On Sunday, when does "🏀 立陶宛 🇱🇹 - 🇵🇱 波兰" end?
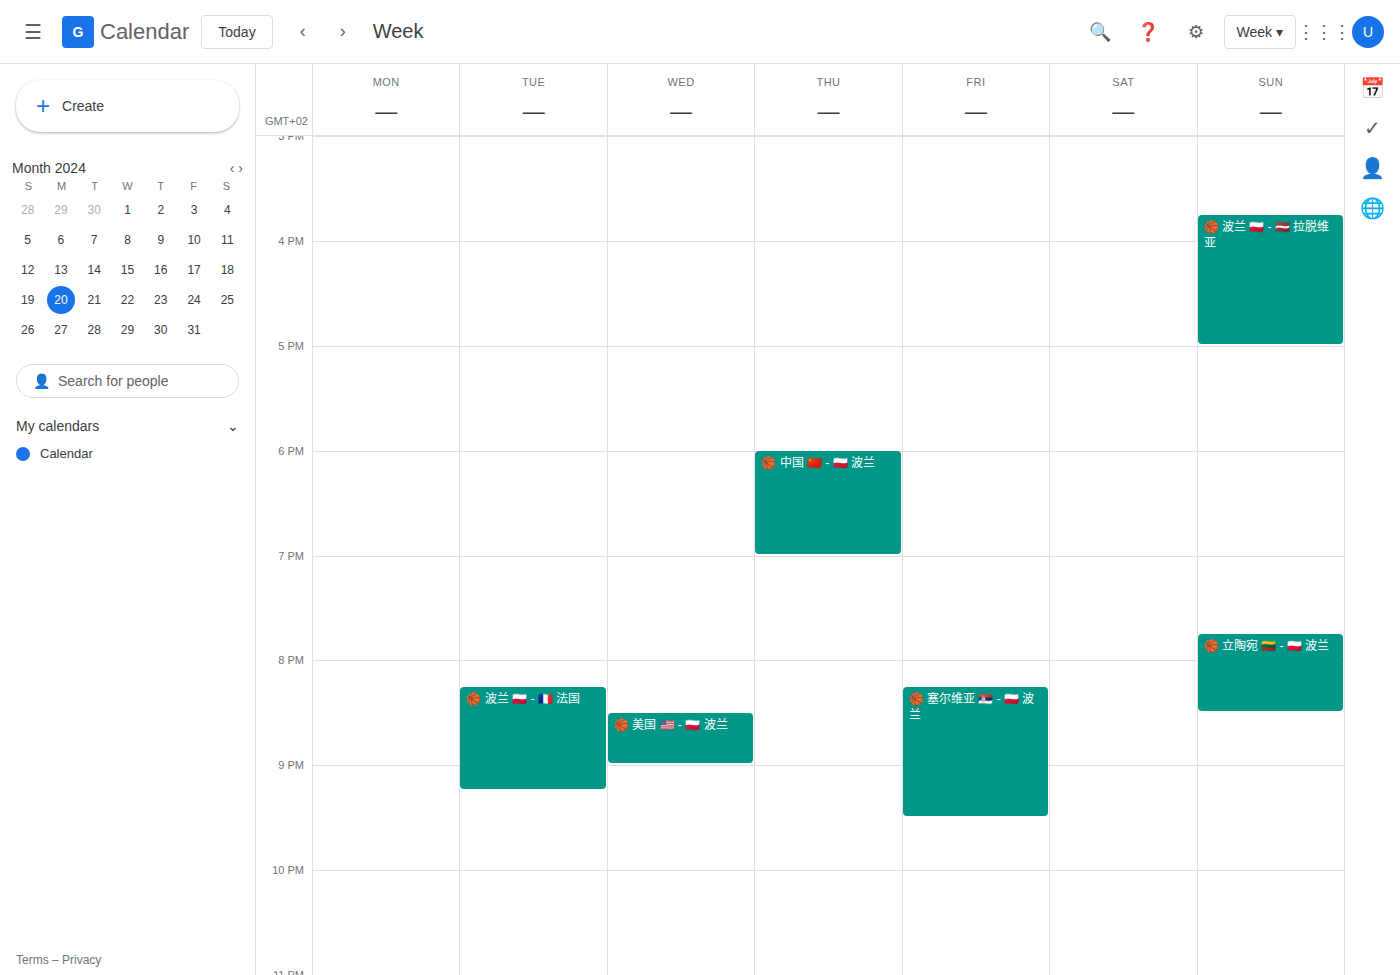
8:30 PM